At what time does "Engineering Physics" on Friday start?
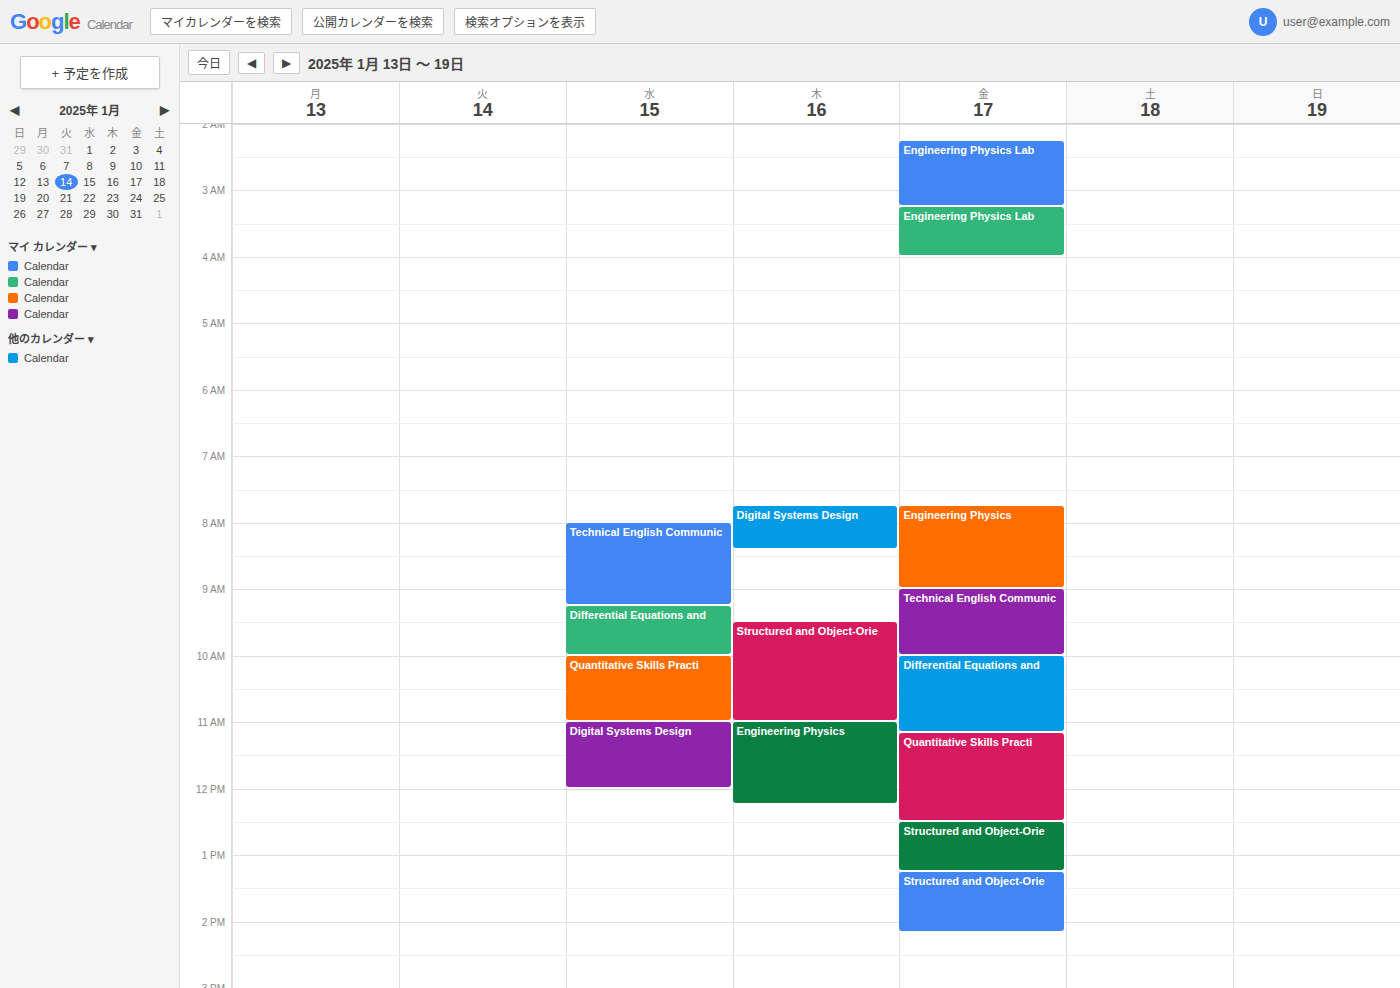
07:45